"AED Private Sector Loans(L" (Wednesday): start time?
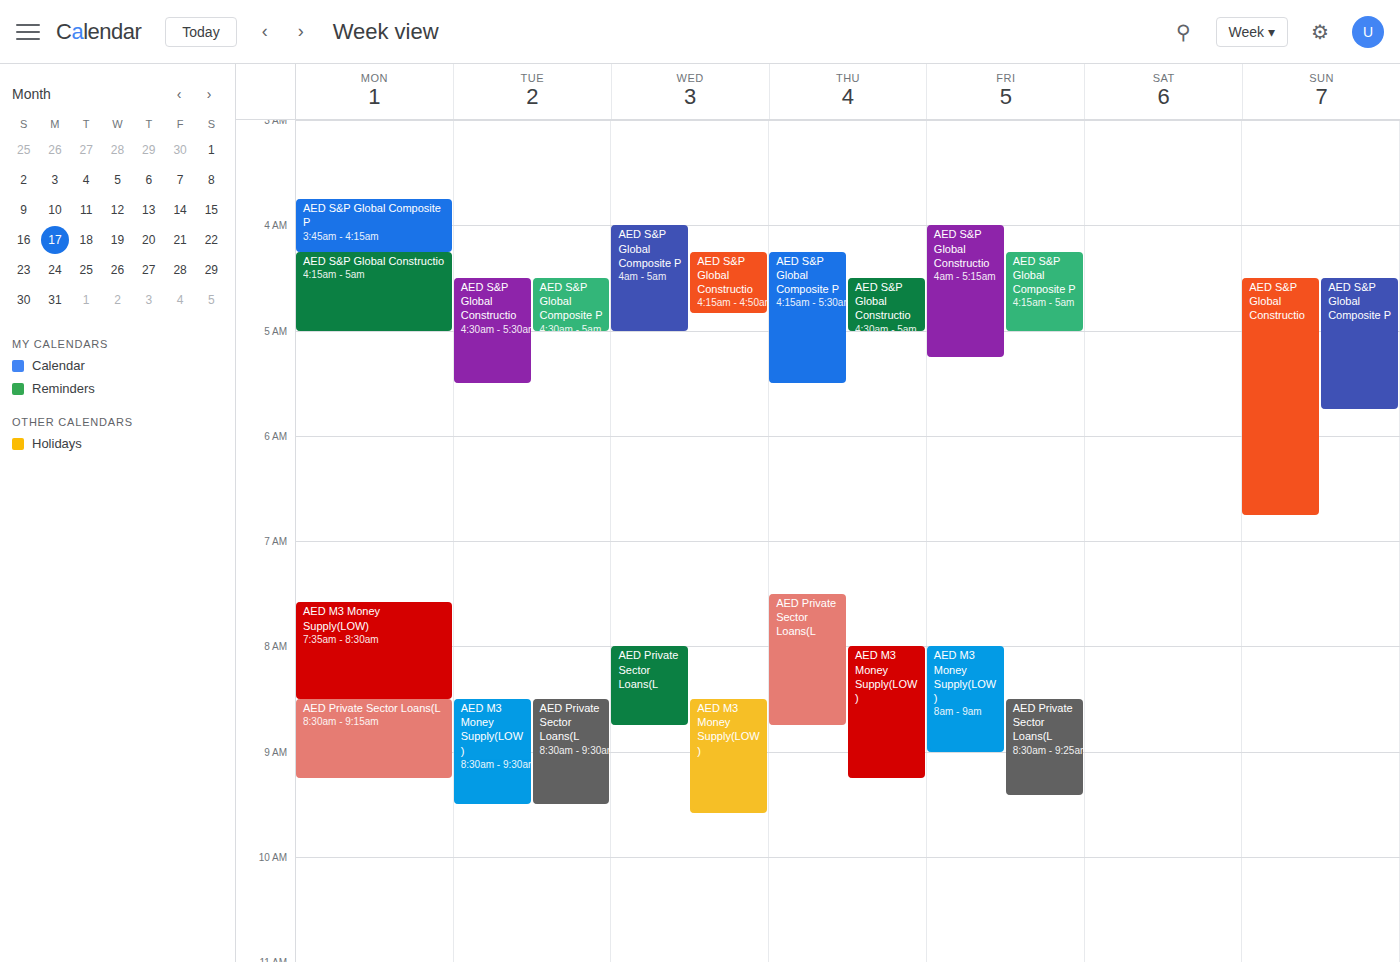
8:00 AM